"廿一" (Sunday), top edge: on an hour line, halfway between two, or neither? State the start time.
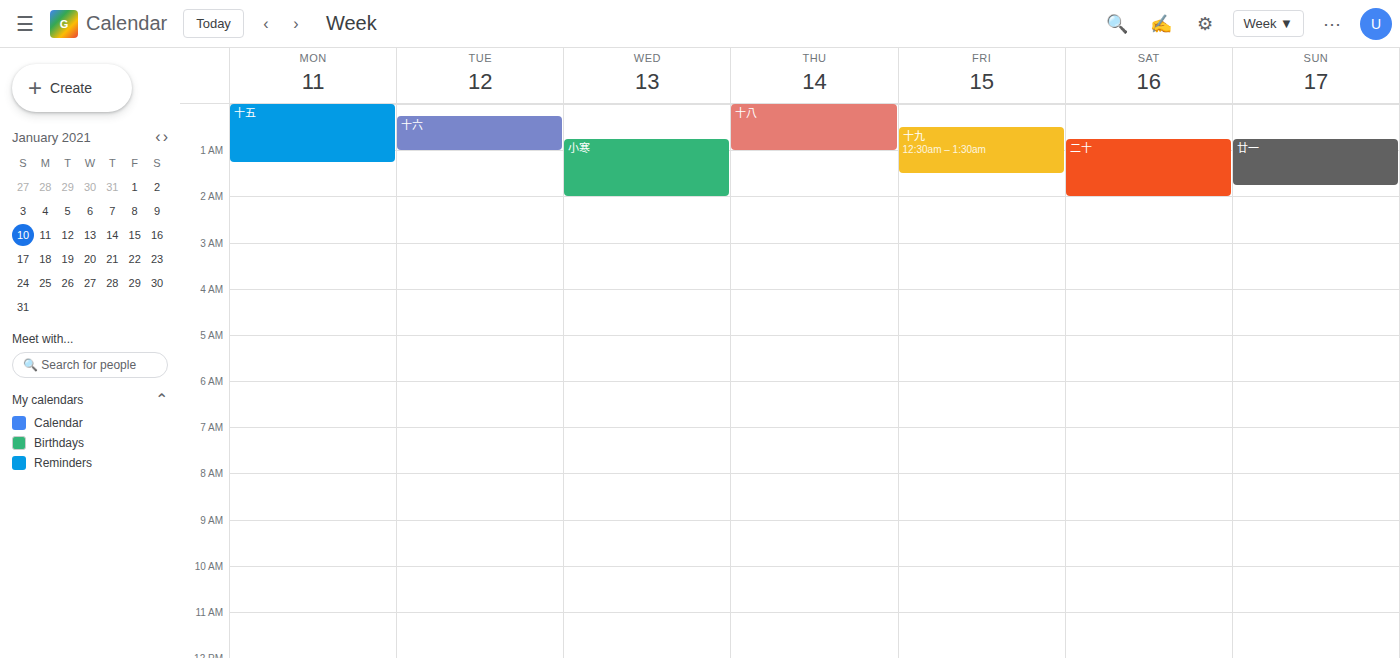
12:45 AM -- neither: three quarters of the way from the 12 AM line to the 1 AM line.